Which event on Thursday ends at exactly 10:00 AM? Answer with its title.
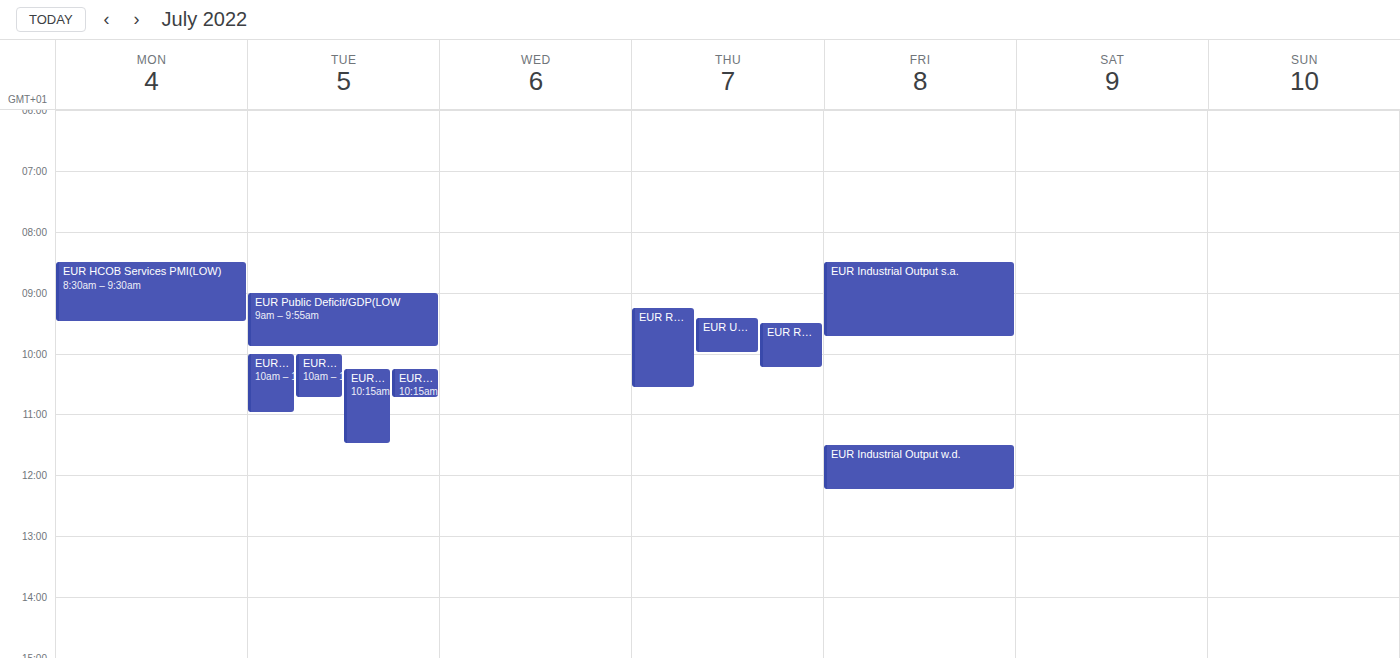
"EUR Unemployment(LOW)"